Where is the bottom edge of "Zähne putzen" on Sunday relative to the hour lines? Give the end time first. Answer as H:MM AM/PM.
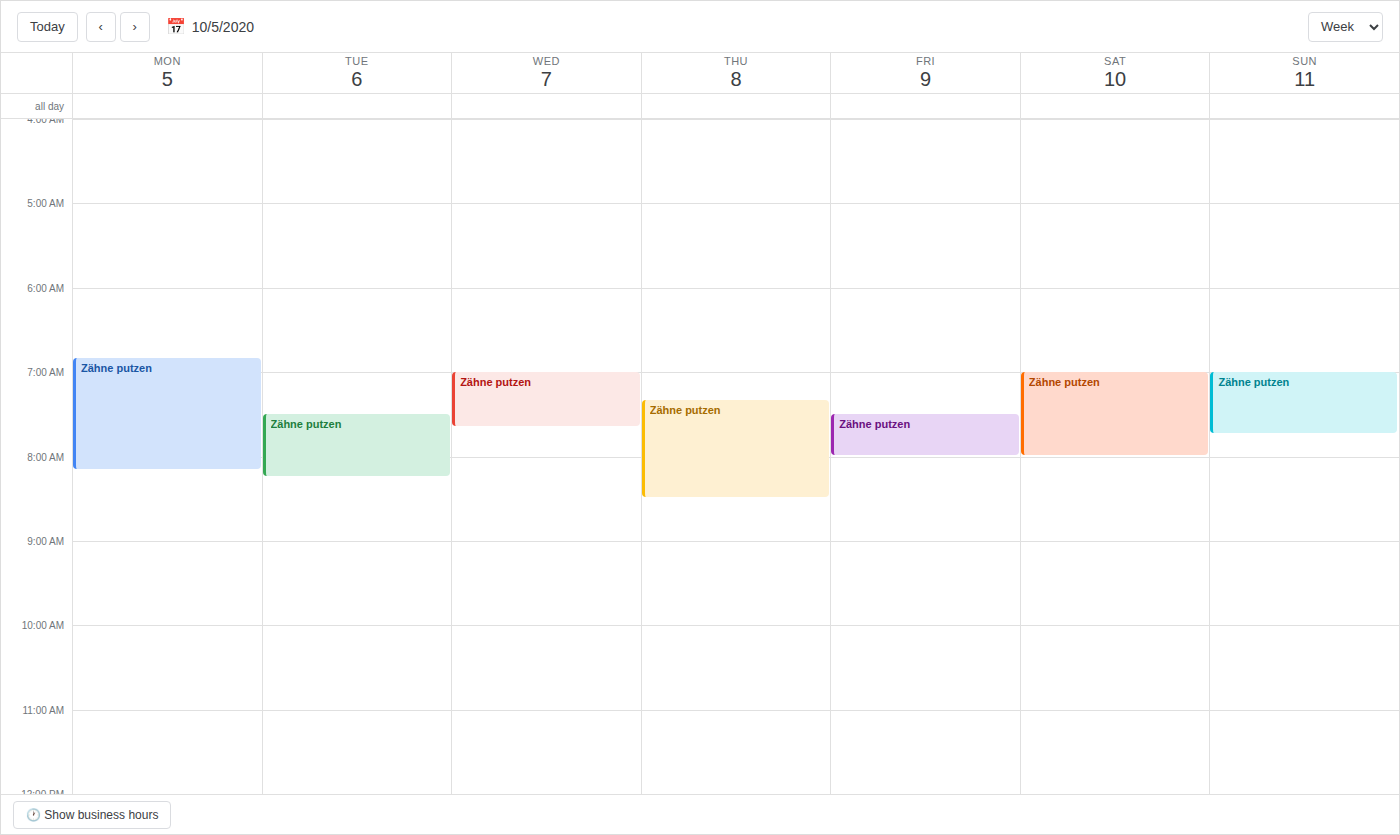
7:45 AM -- neither: three quarters of the way from the 7 AM line to the 8 AM line.